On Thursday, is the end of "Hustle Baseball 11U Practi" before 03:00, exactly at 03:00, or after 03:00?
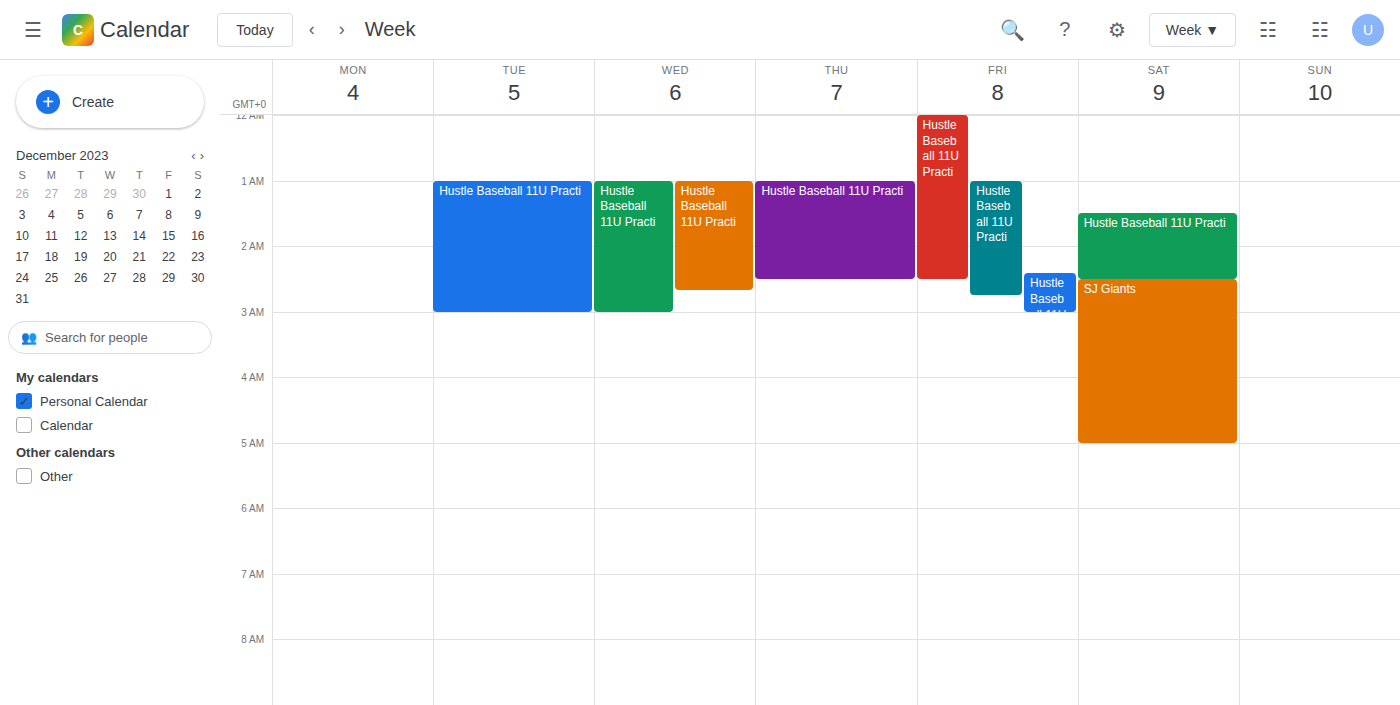
02:30 -- before 03:00, 30 minutes above the 03:00 line.